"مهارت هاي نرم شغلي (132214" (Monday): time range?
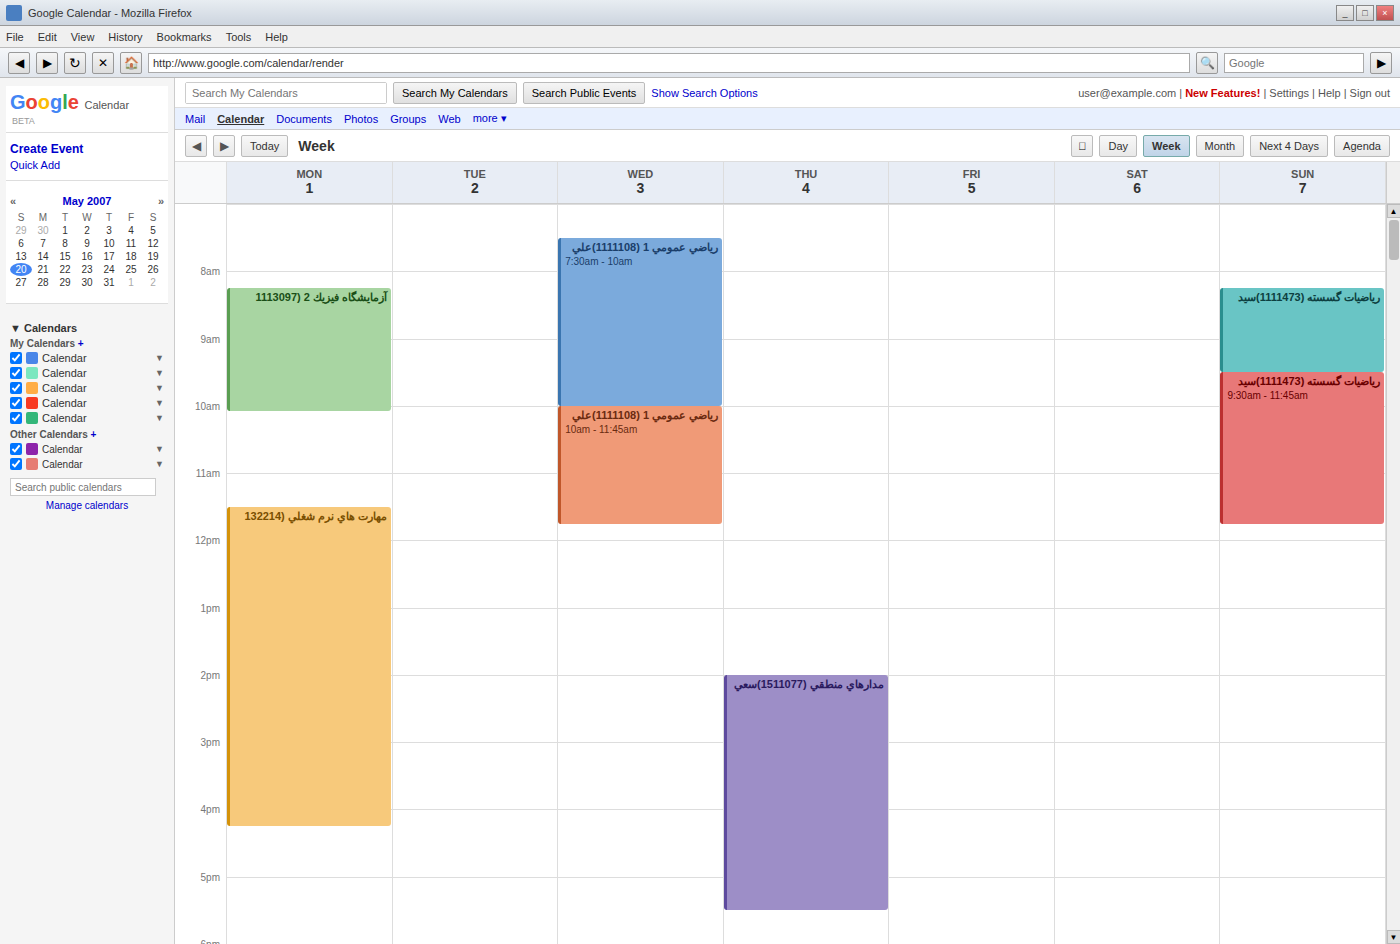
11:30 AM to 4:15 PM